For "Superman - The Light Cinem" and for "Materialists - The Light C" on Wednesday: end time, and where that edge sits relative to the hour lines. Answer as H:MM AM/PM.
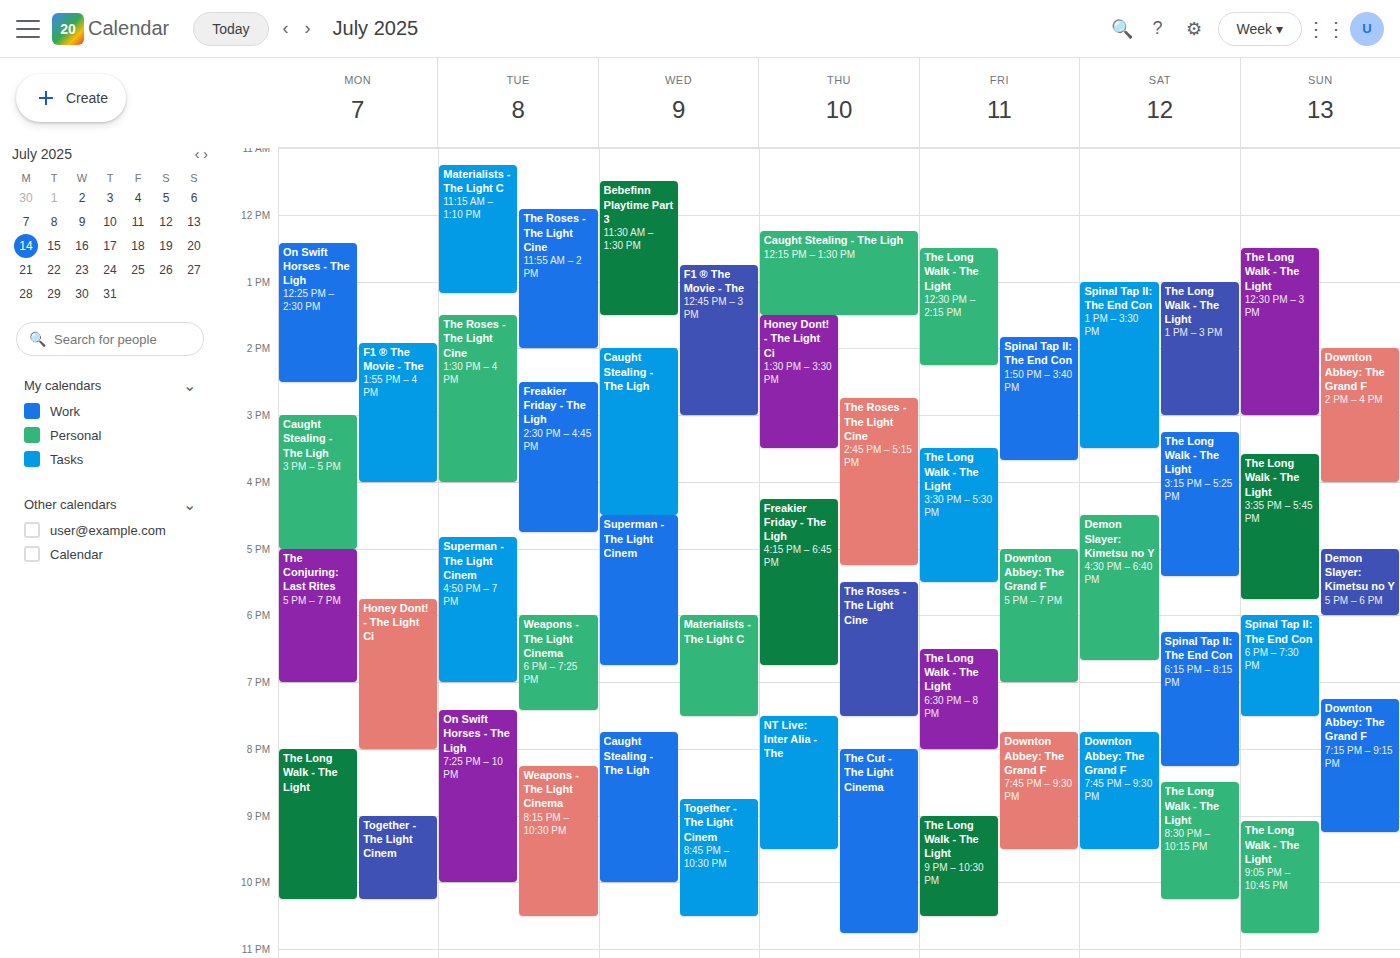
"Superman - The Light Cinem": 6:45 PM, neither: three quarters of the way from the 6 PM line to the 7 PM line. "Materialists - The Light C": 7:30 PM, halfway between the 7 PM and 8 PM lines.